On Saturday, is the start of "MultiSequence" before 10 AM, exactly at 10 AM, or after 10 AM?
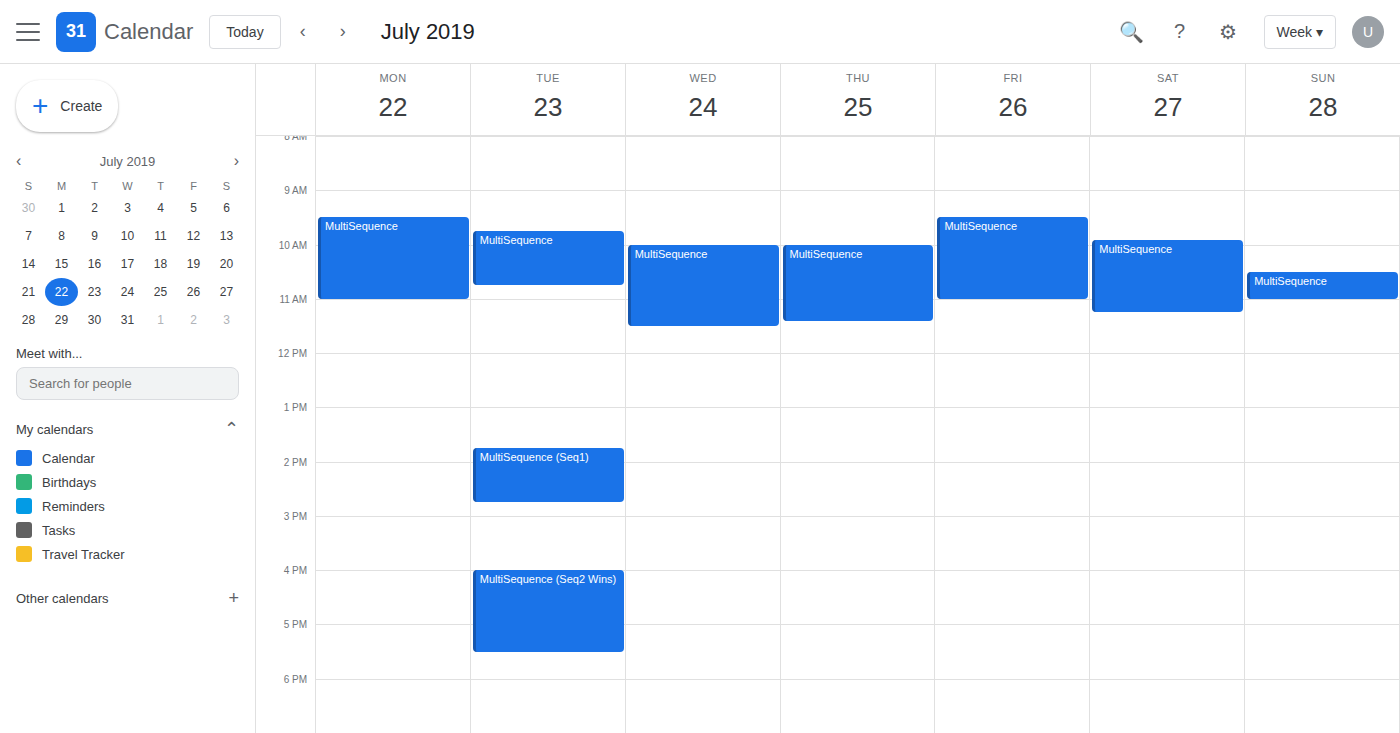
9:55 AM -- before 10 AM, 5 minutes above the 10 AM line.